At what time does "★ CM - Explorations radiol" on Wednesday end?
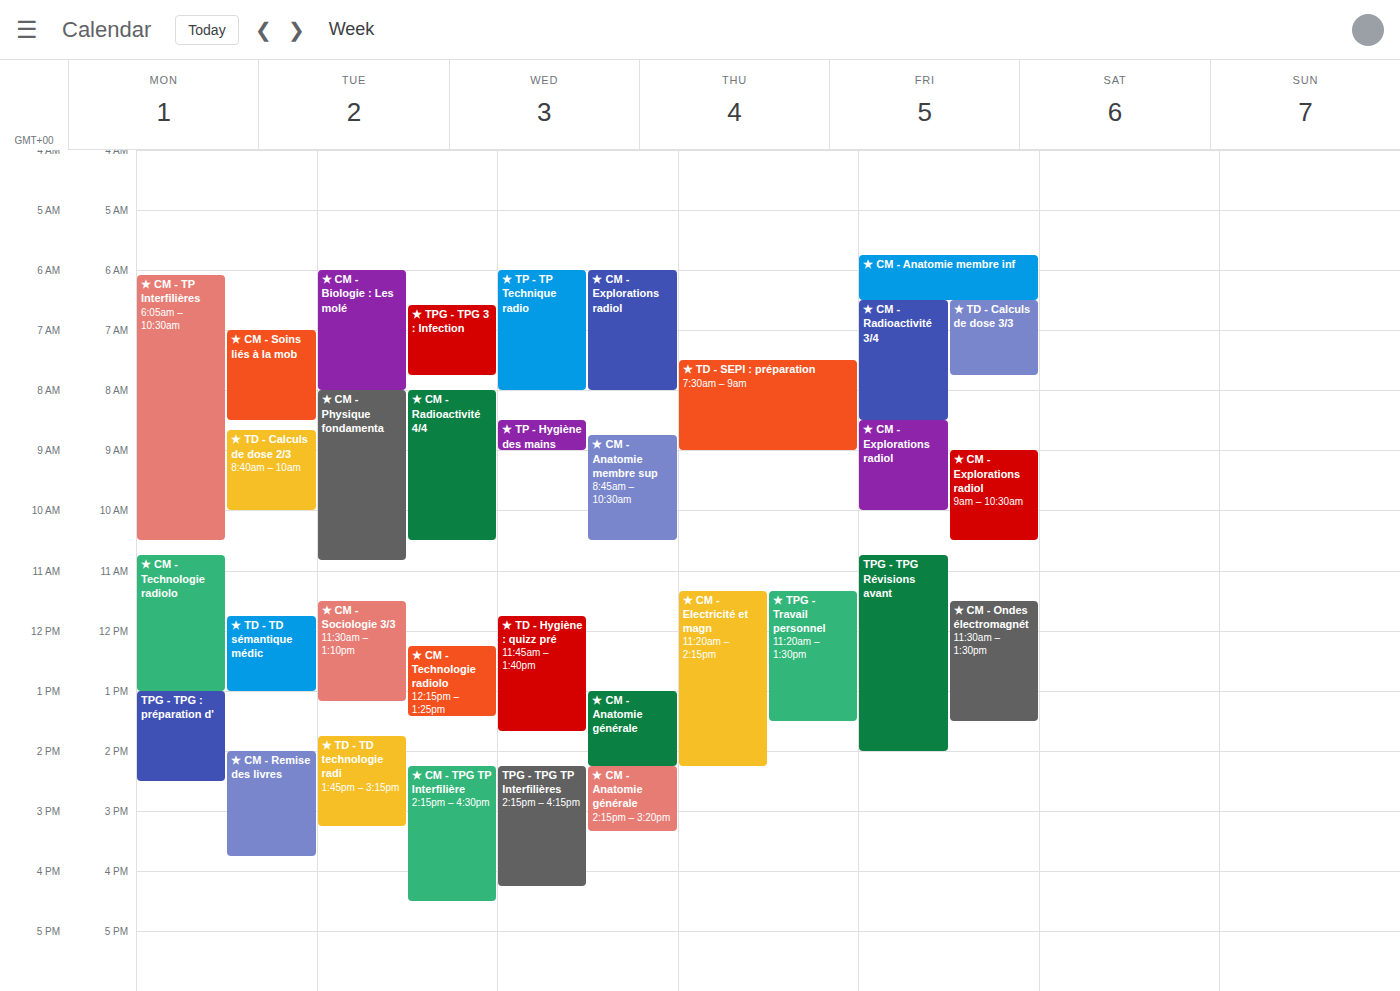
8:00 AM